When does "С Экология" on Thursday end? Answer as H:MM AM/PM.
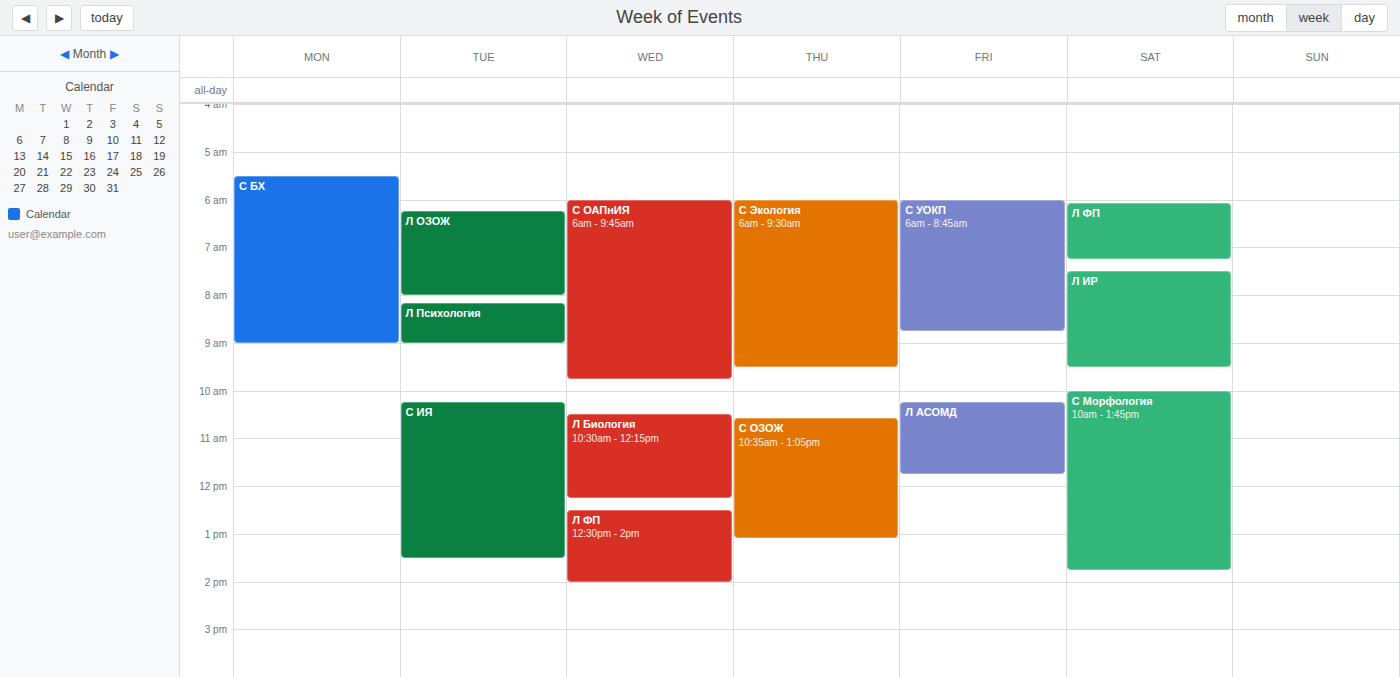
9:30 AM